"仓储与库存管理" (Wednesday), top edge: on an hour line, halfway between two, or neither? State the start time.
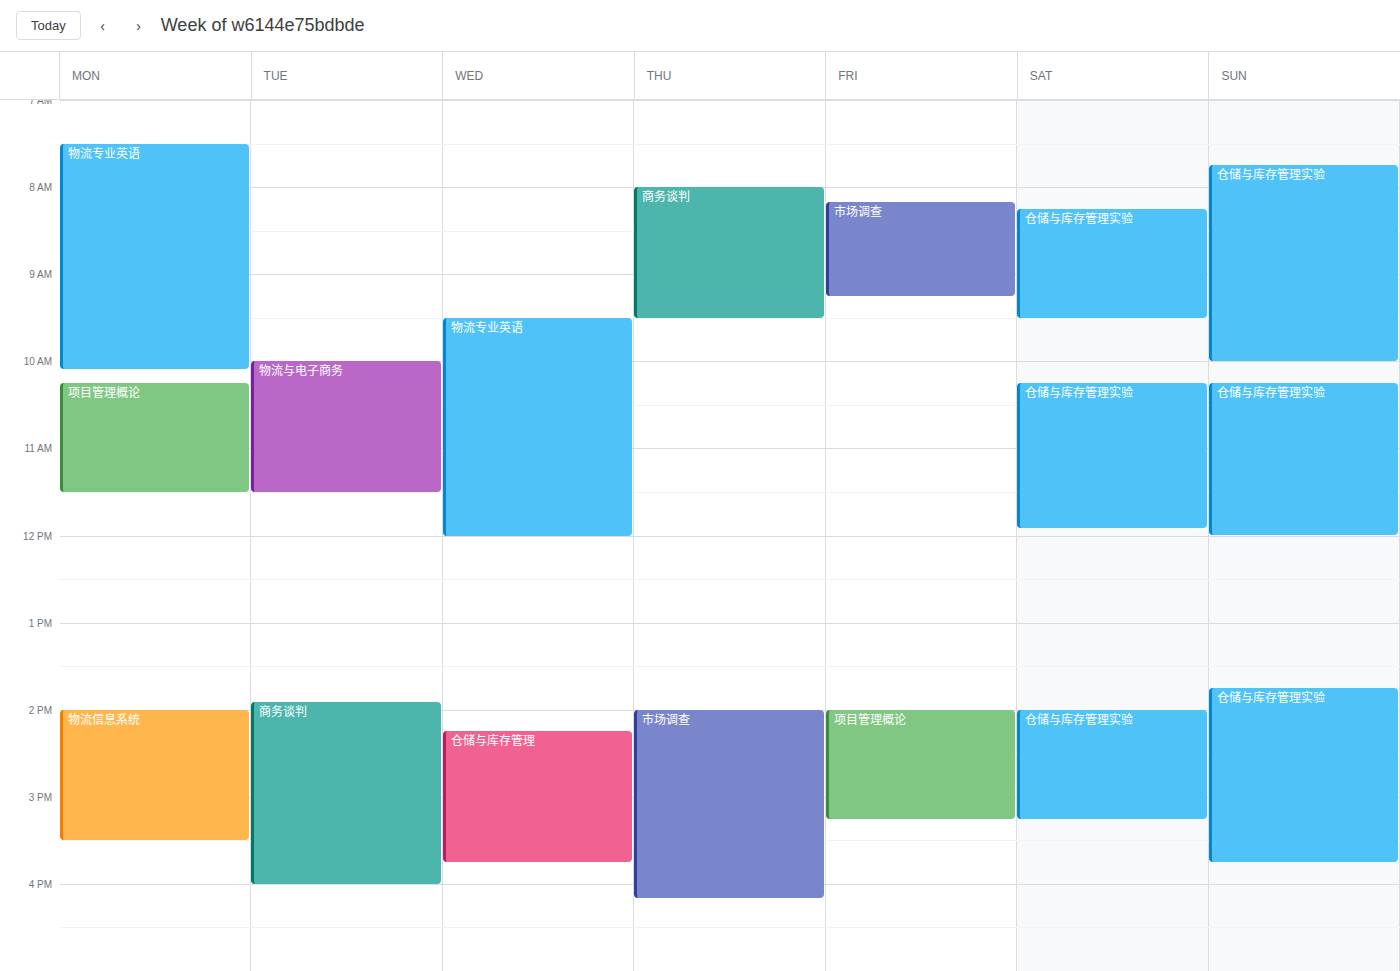
2:15 PM -- neither: a quarter of the way from the 2 PM line to the 3 PM line.